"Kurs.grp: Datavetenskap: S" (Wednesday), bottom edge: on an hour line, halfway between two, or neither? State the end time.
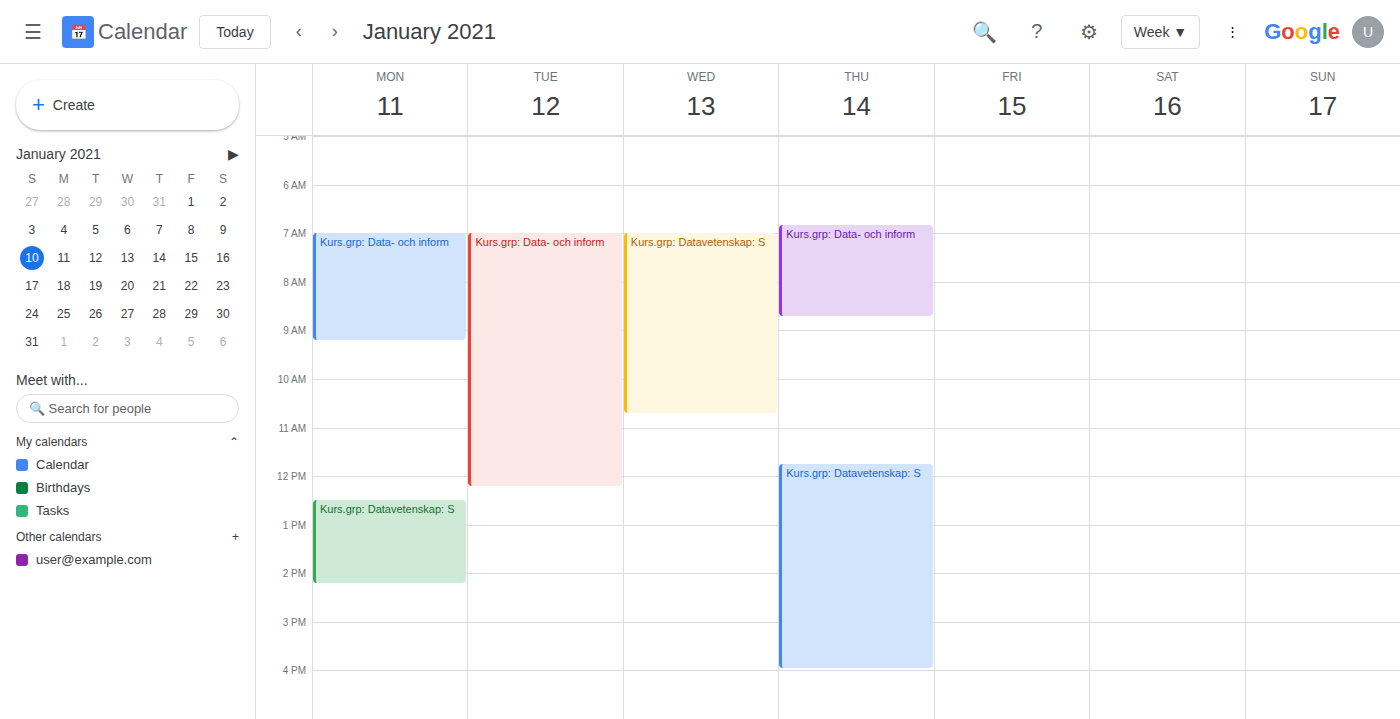
10:45 AM -- neither: three quarters of the way from the 10 AM line to the 11 AM line.